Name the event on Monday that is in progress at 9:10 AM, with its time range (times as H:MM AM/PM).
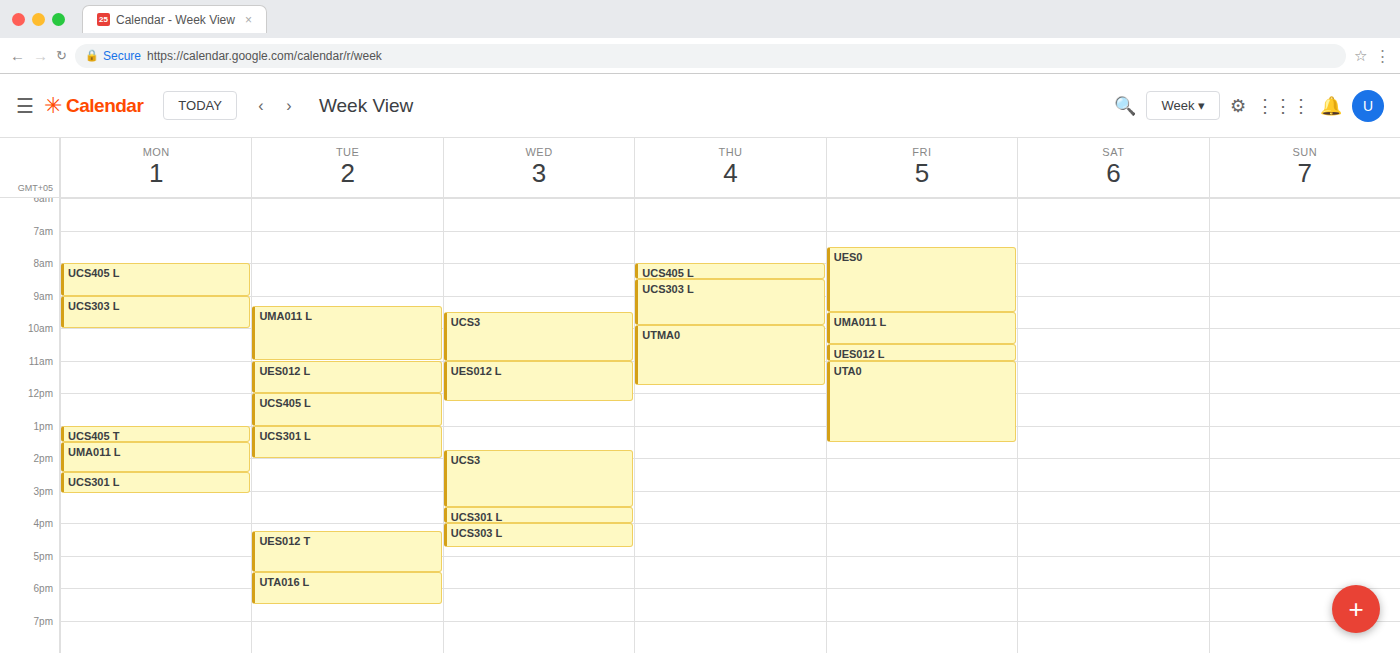
"UCS303 L", 9:00 AM to 10:00 AM